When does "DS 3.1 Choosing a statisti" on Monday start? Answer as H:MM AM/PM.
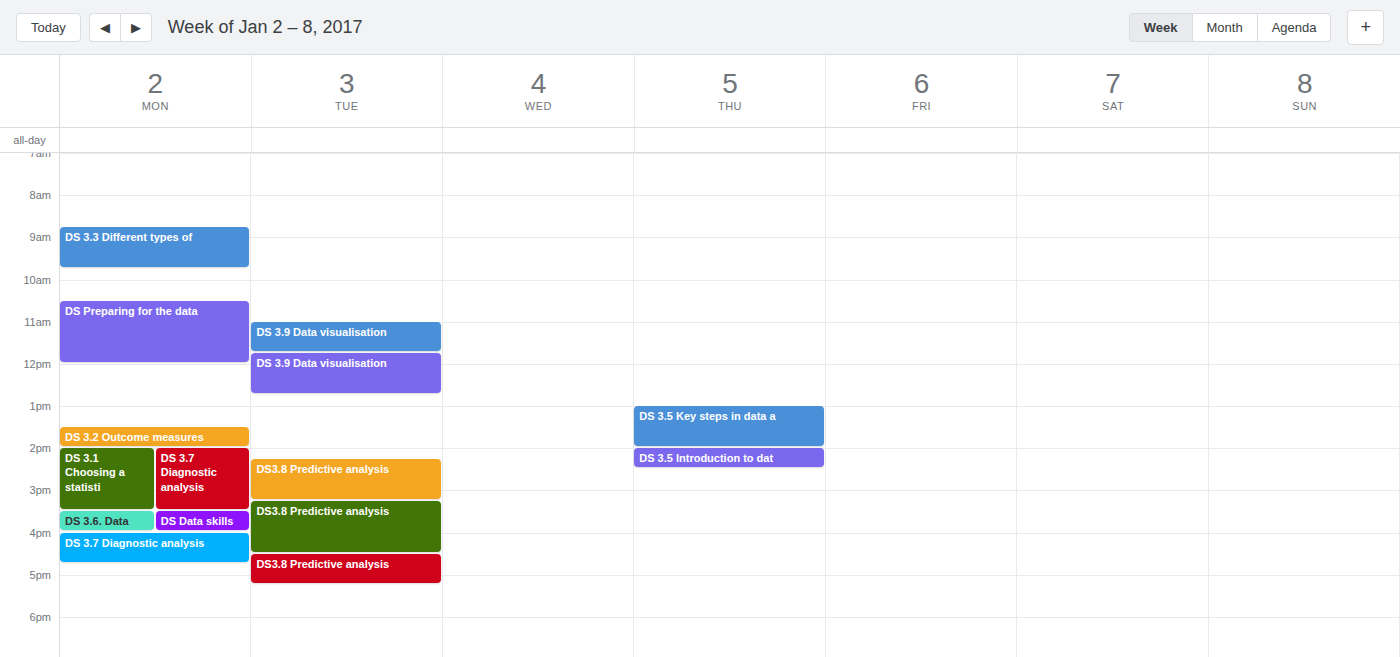
2:00 PM